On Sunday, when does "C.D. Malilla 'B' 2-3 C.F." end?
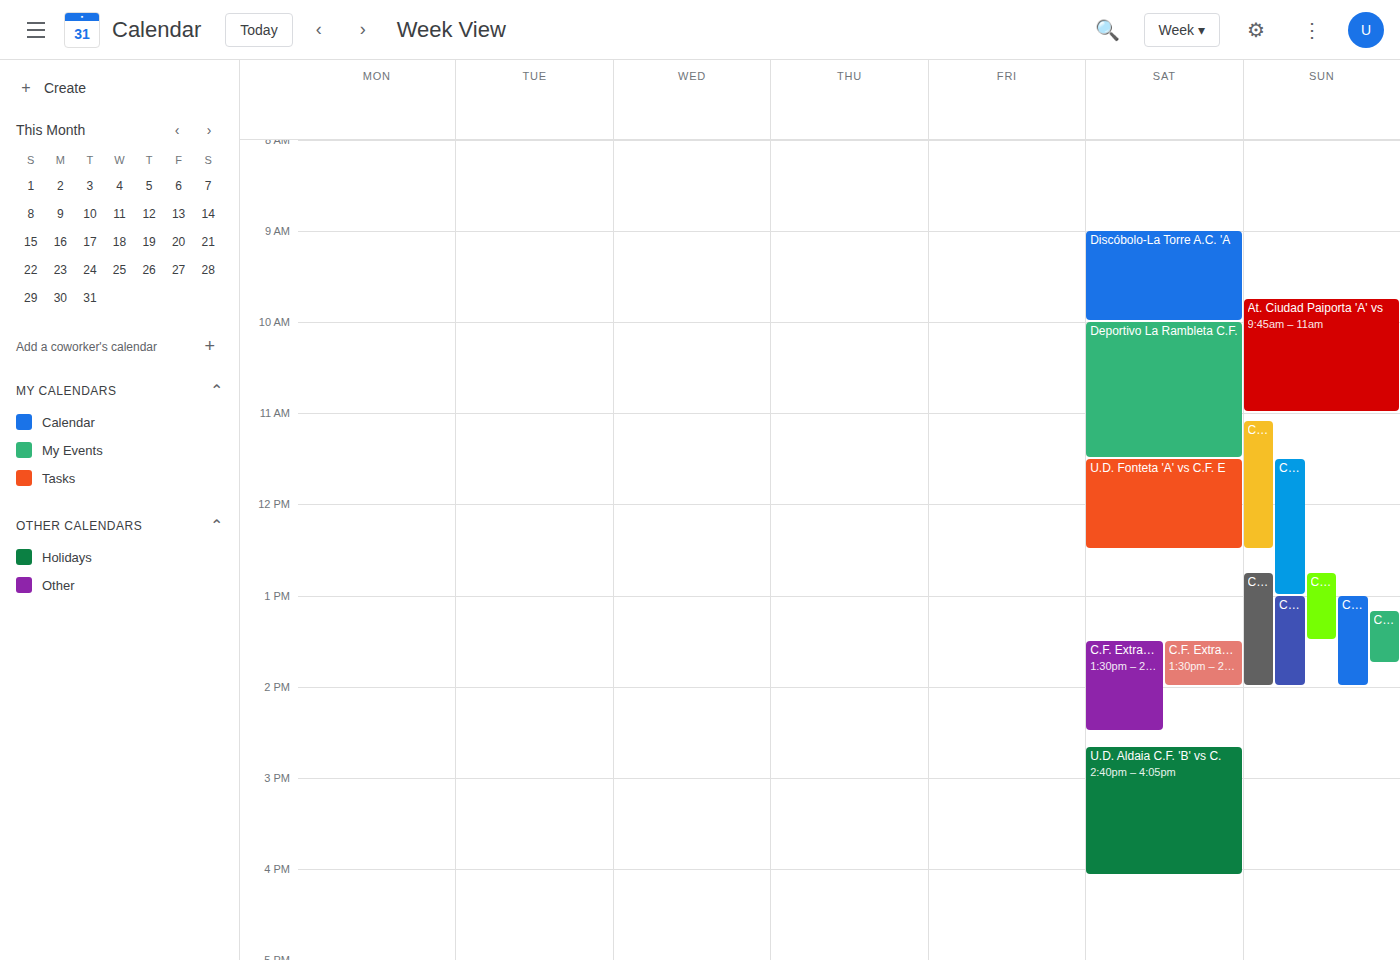
1:00 PM